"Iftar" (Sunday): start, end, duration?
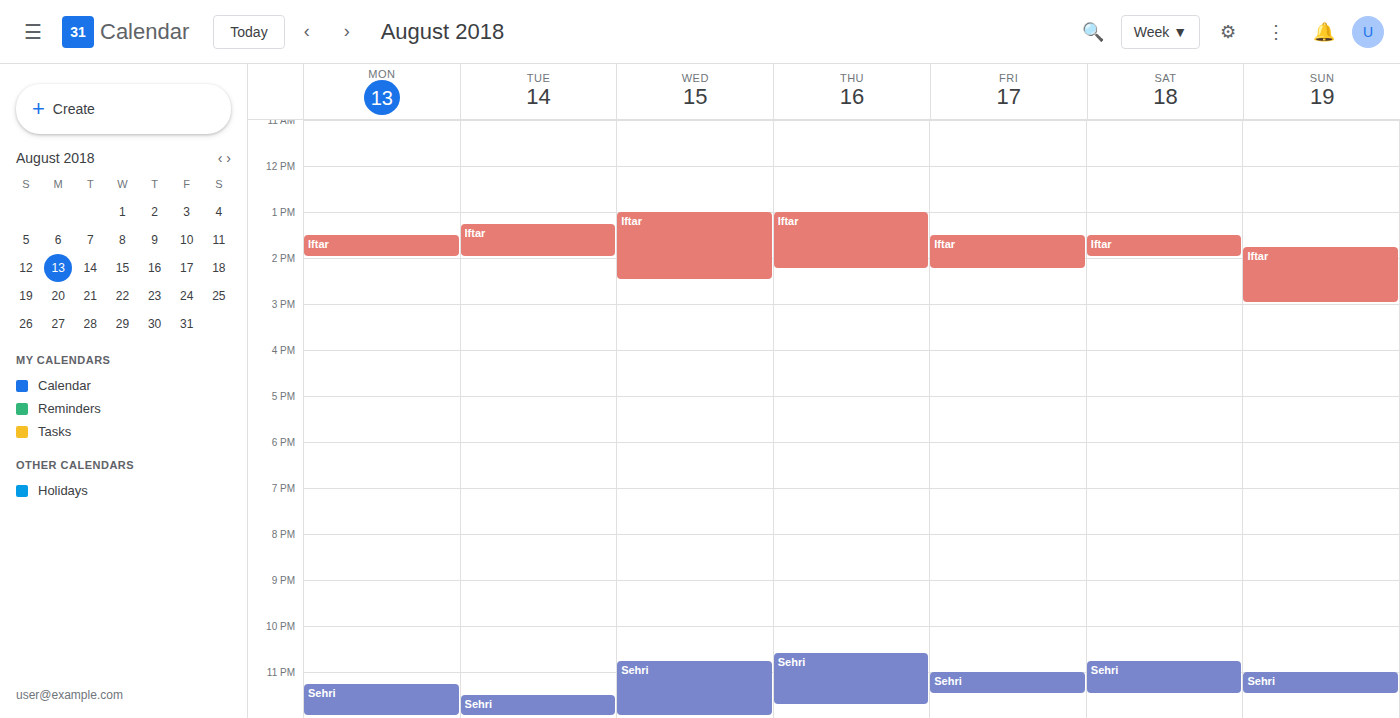
1:45 PM to 3:00 PM, 1 hour 15 minutes